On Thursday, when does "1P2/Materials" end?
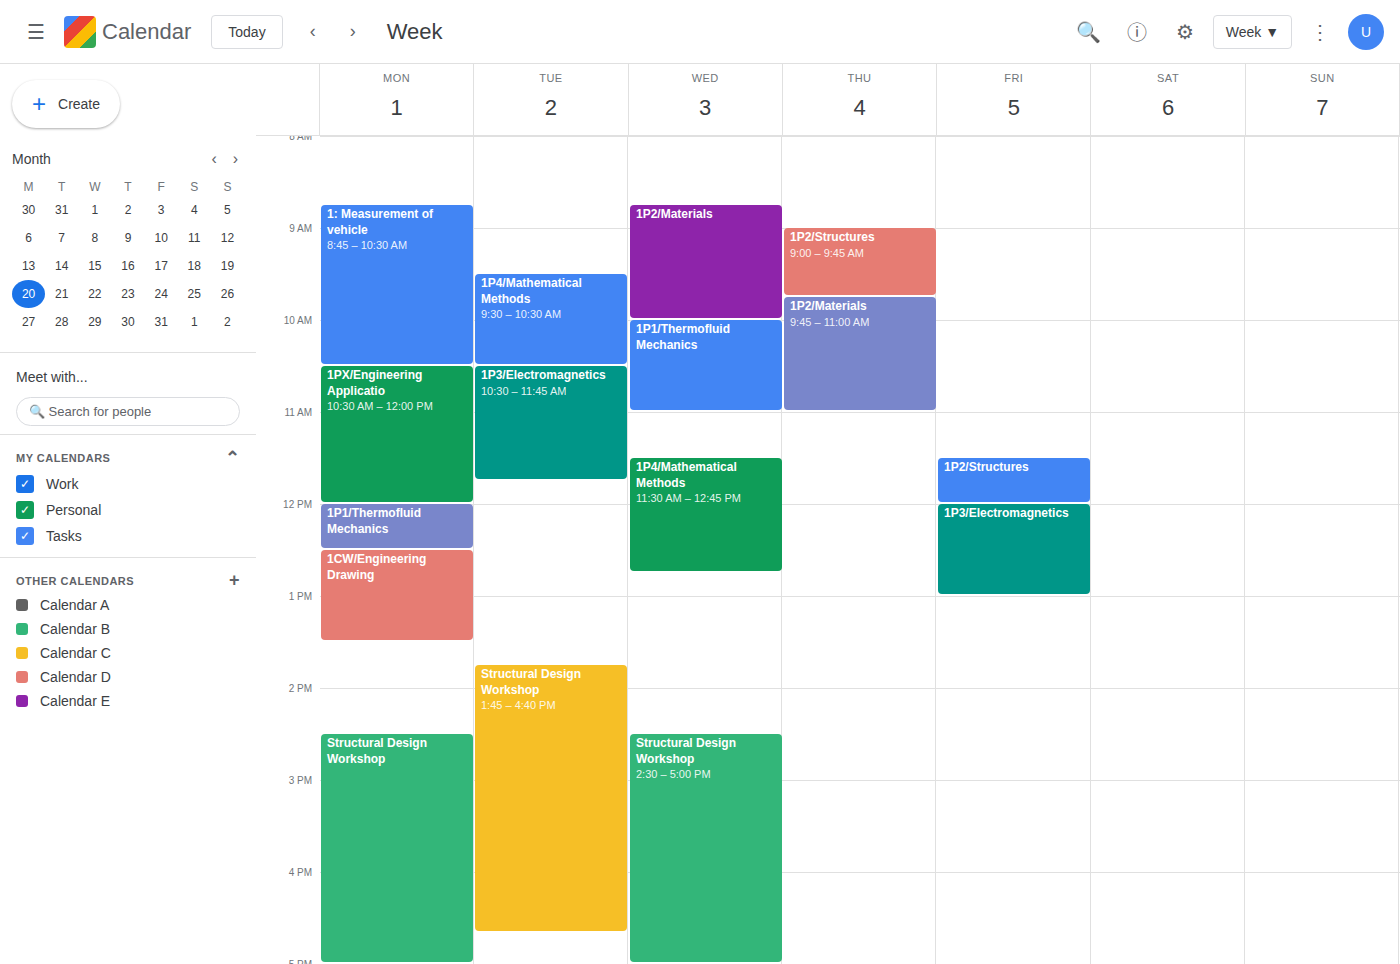
11:00 AM